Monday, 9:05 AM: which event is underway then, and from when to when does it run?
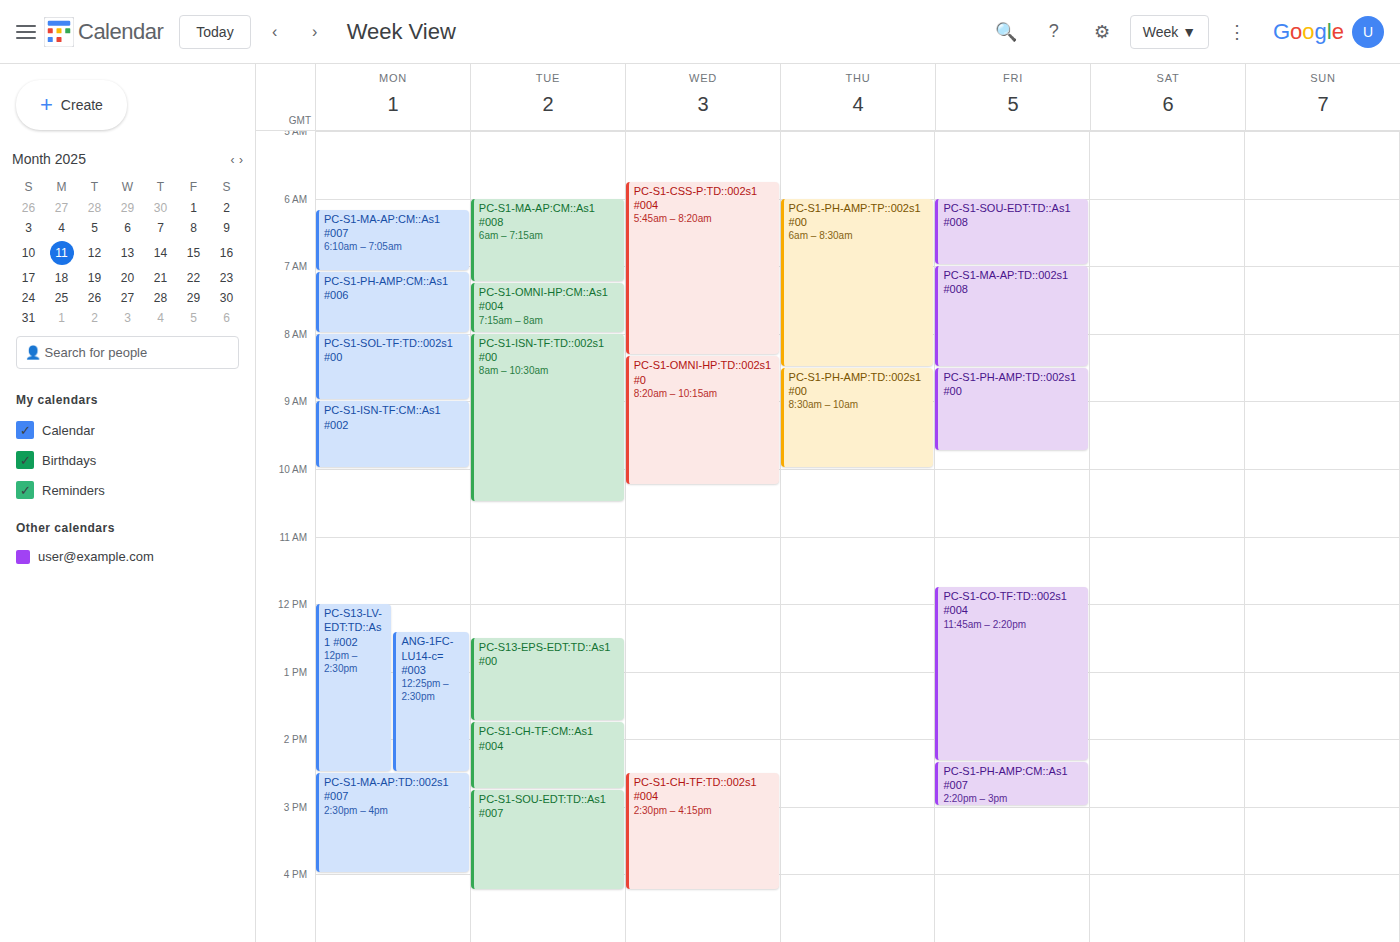
"PC-S1-ISN-TF:CM::As1 #002", 9:00 AM to 10:00 AM